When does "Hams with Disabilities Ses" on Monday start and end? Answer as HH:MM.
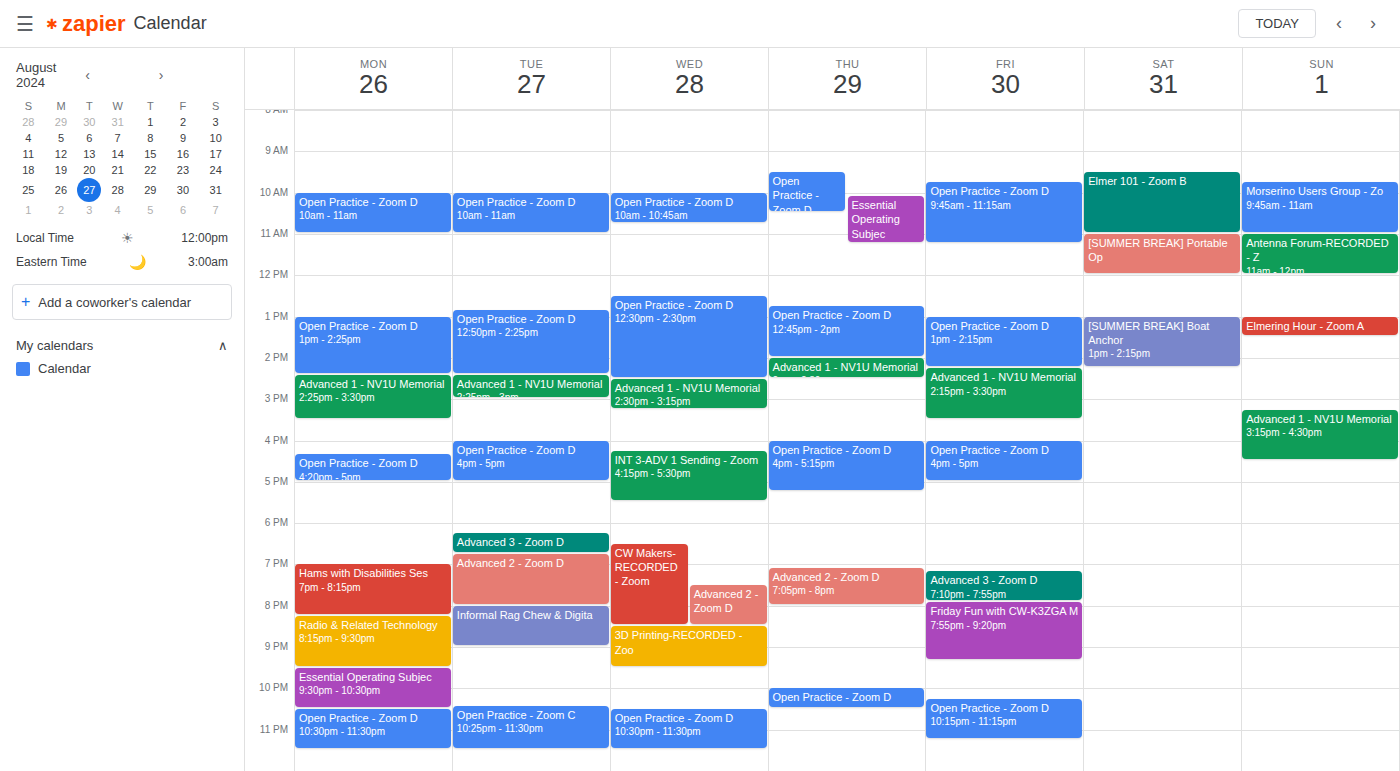
19:00 to 20:15